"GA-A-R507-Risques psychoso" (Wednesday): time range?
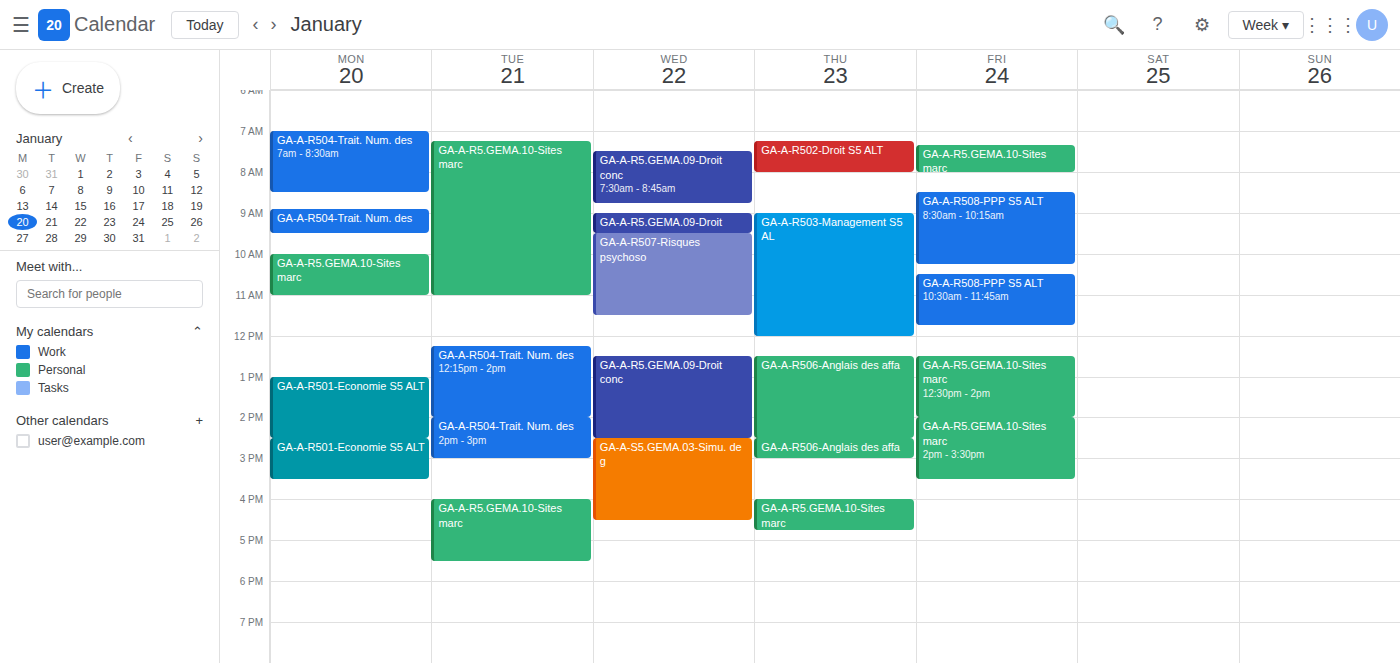
09:30 to 11:30